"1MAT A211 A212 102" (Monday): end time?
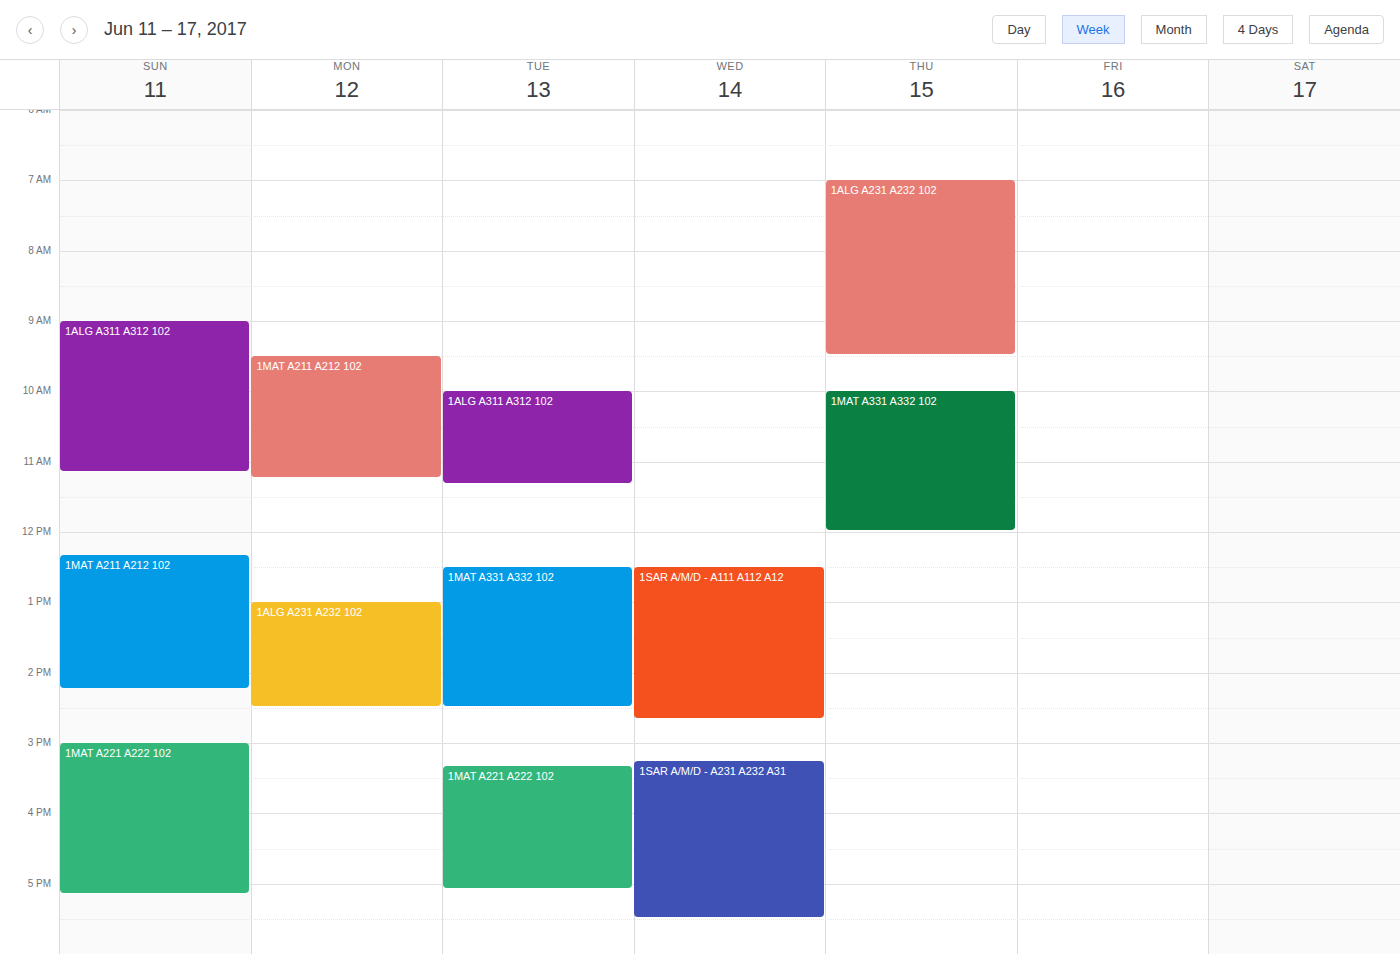
11:15 AM